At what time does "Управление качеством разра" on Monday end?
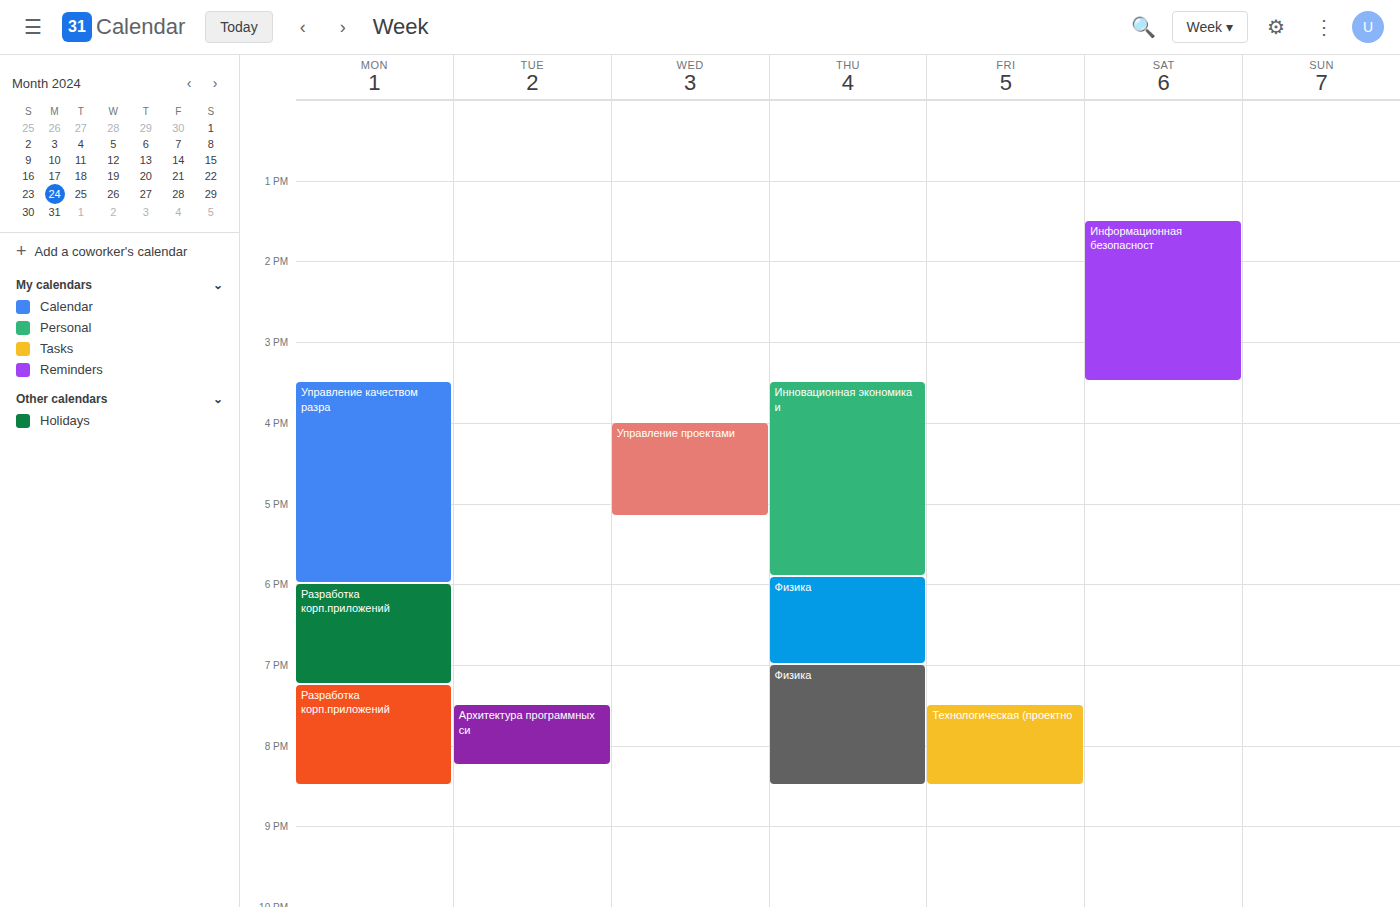
6:00 PM